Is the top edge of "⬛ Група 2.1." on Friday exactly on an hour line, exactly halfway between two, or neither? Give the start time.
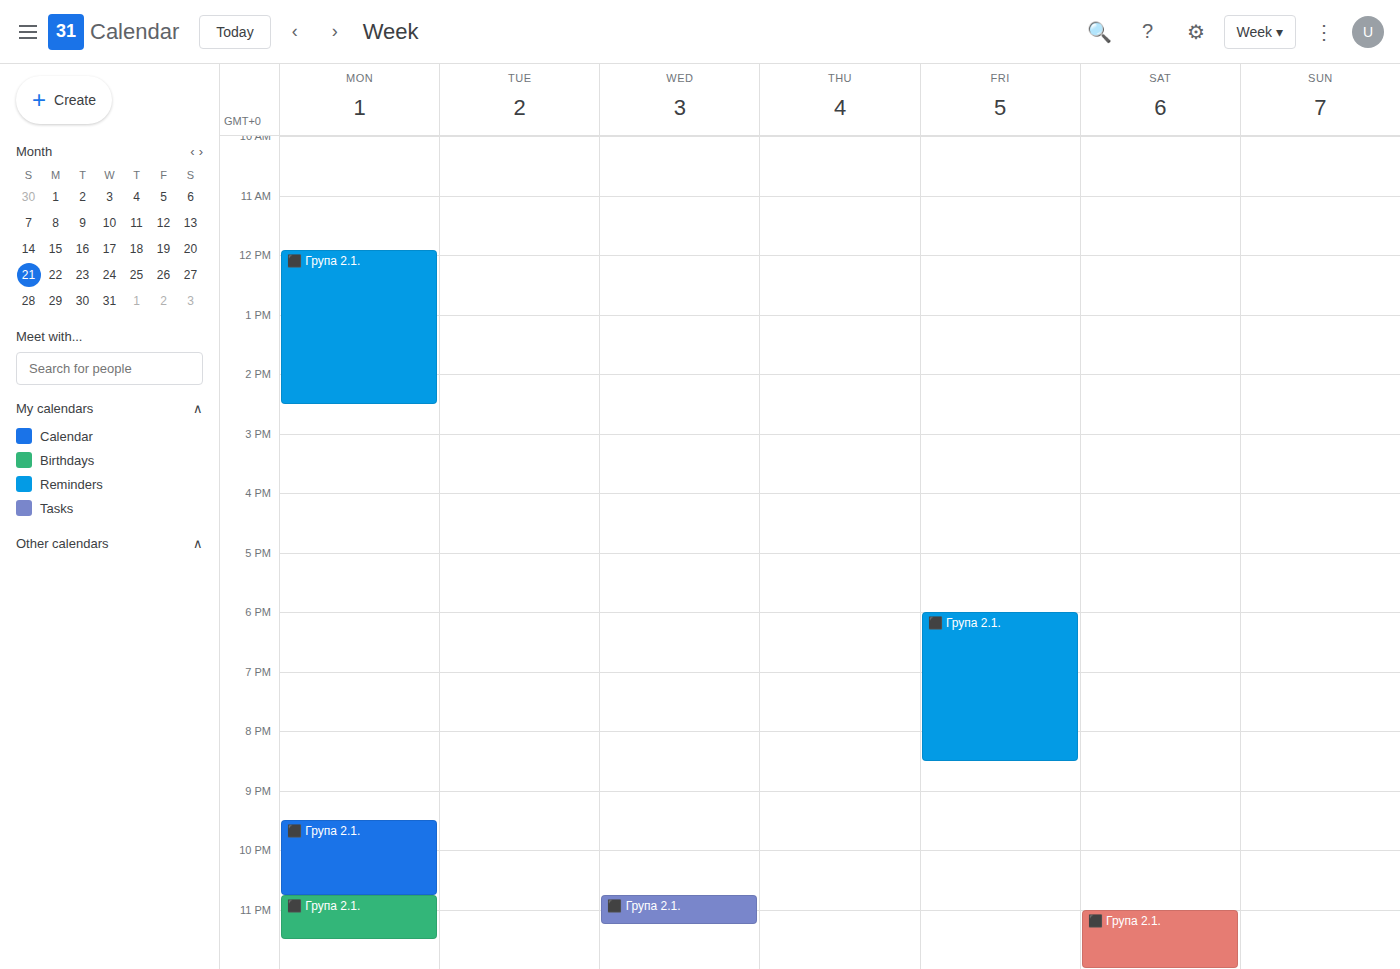
18:00 -- exactly on the 18:00 line.